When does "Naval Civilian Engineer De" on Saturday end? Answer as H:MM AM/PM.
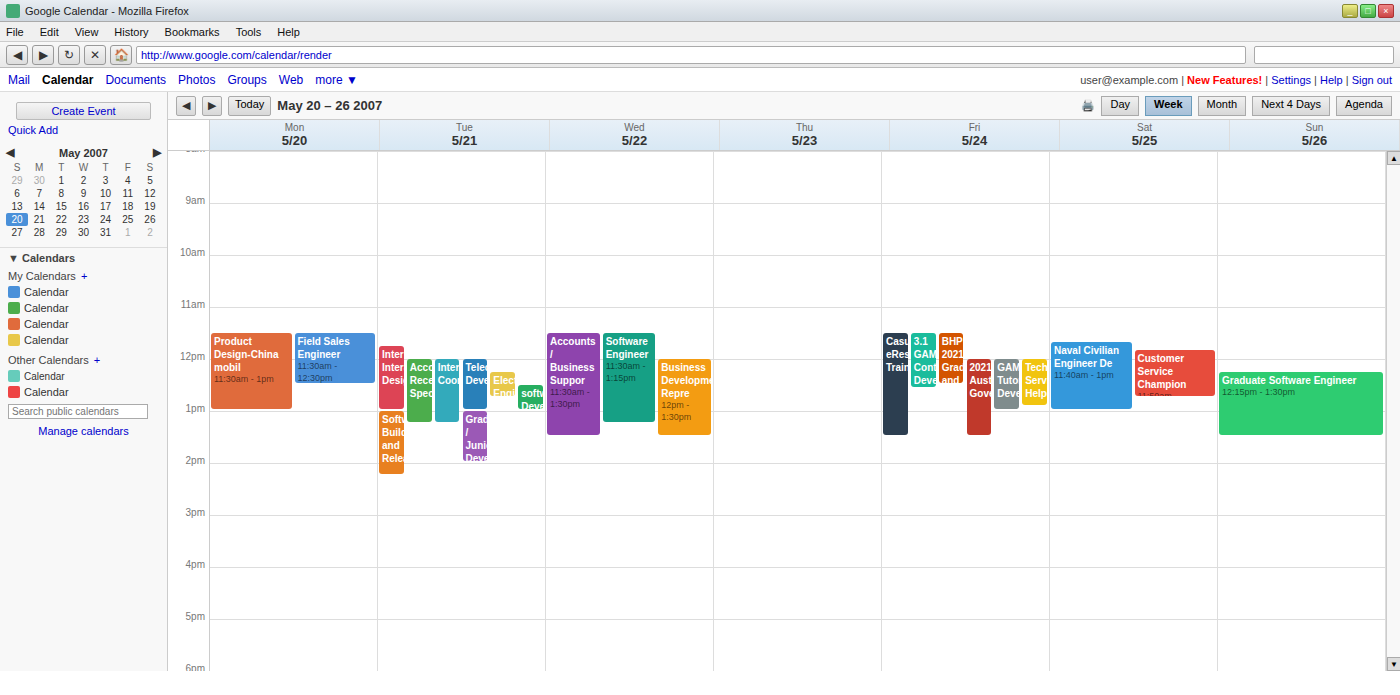
1:00 PM